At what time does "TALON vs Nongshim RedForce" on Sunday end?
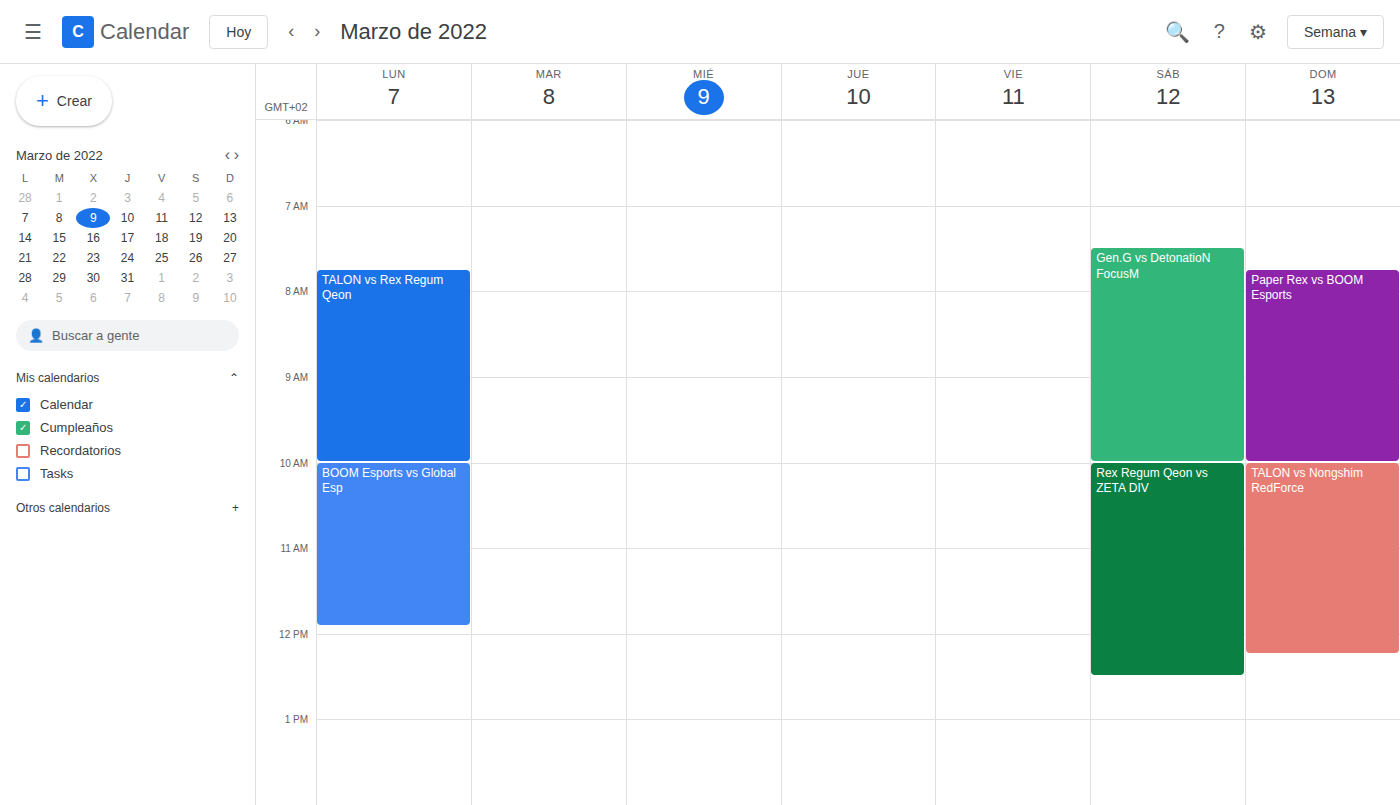
12:15 PM